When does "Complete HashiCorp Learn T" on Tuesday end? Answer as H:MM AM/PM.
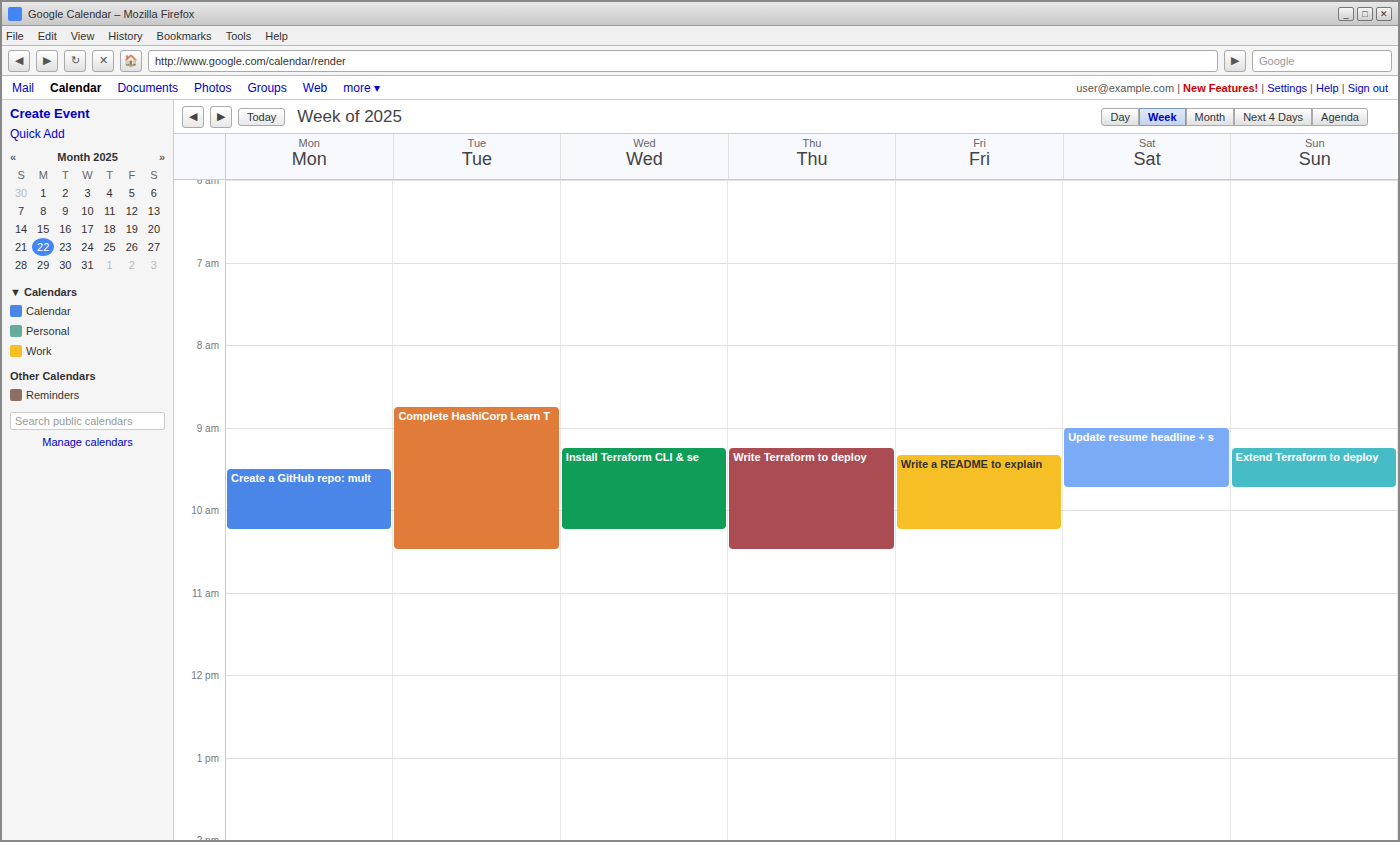
10:30 AM